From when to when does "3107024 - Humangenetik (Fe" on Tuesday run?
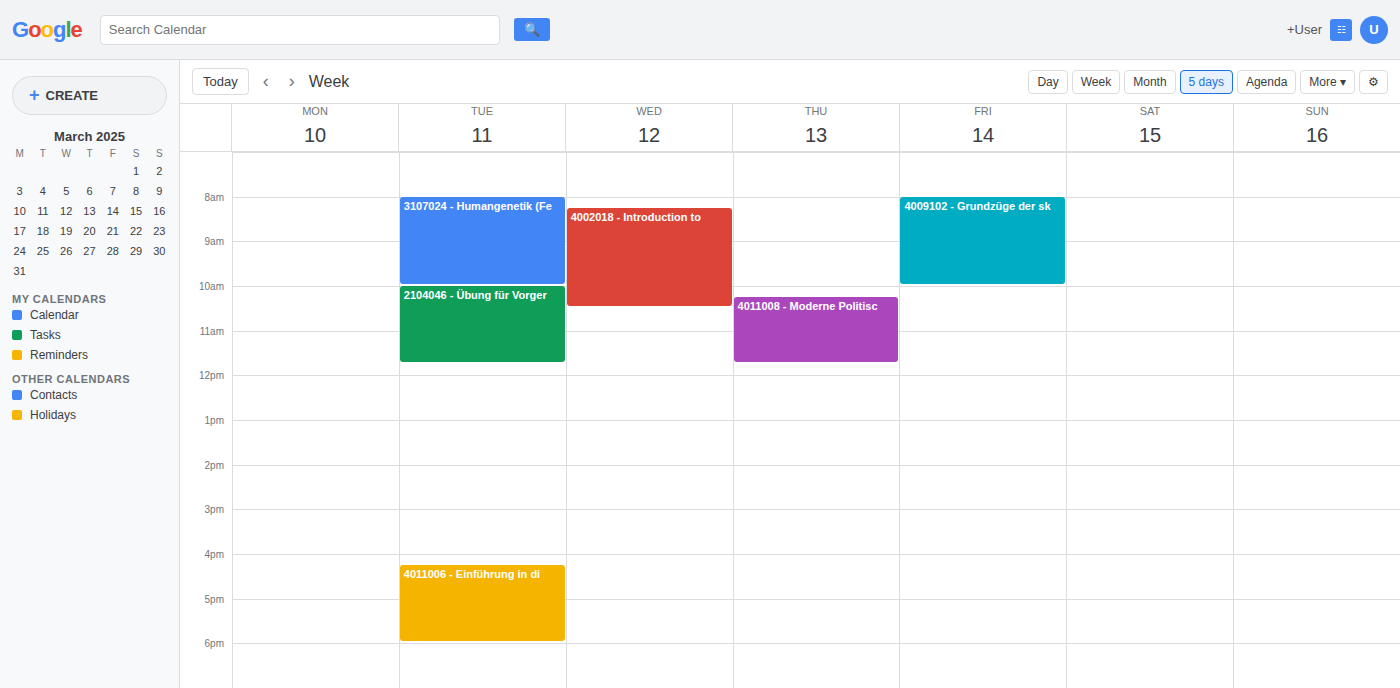
8:00 AM to 10:00 AM